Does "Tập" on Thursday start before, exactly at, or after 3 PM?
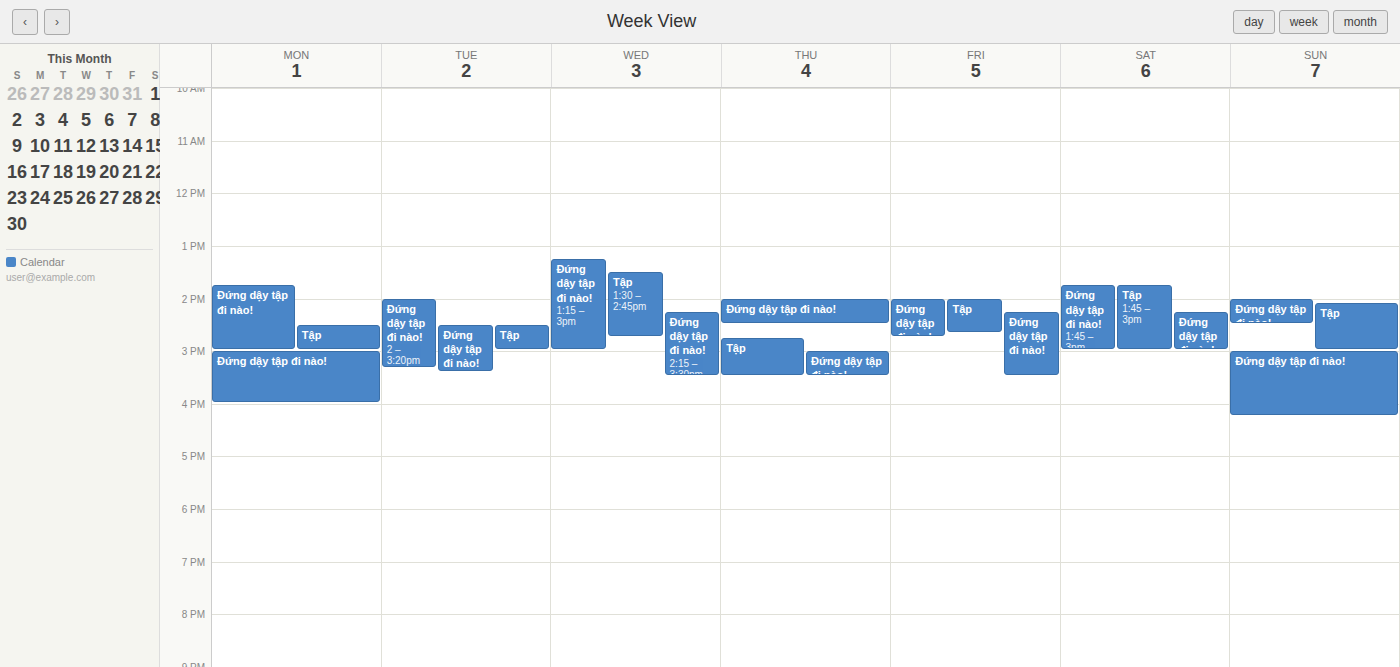
2:45 PM -- before 3 PM, 15 minutes above the 3 PM line.